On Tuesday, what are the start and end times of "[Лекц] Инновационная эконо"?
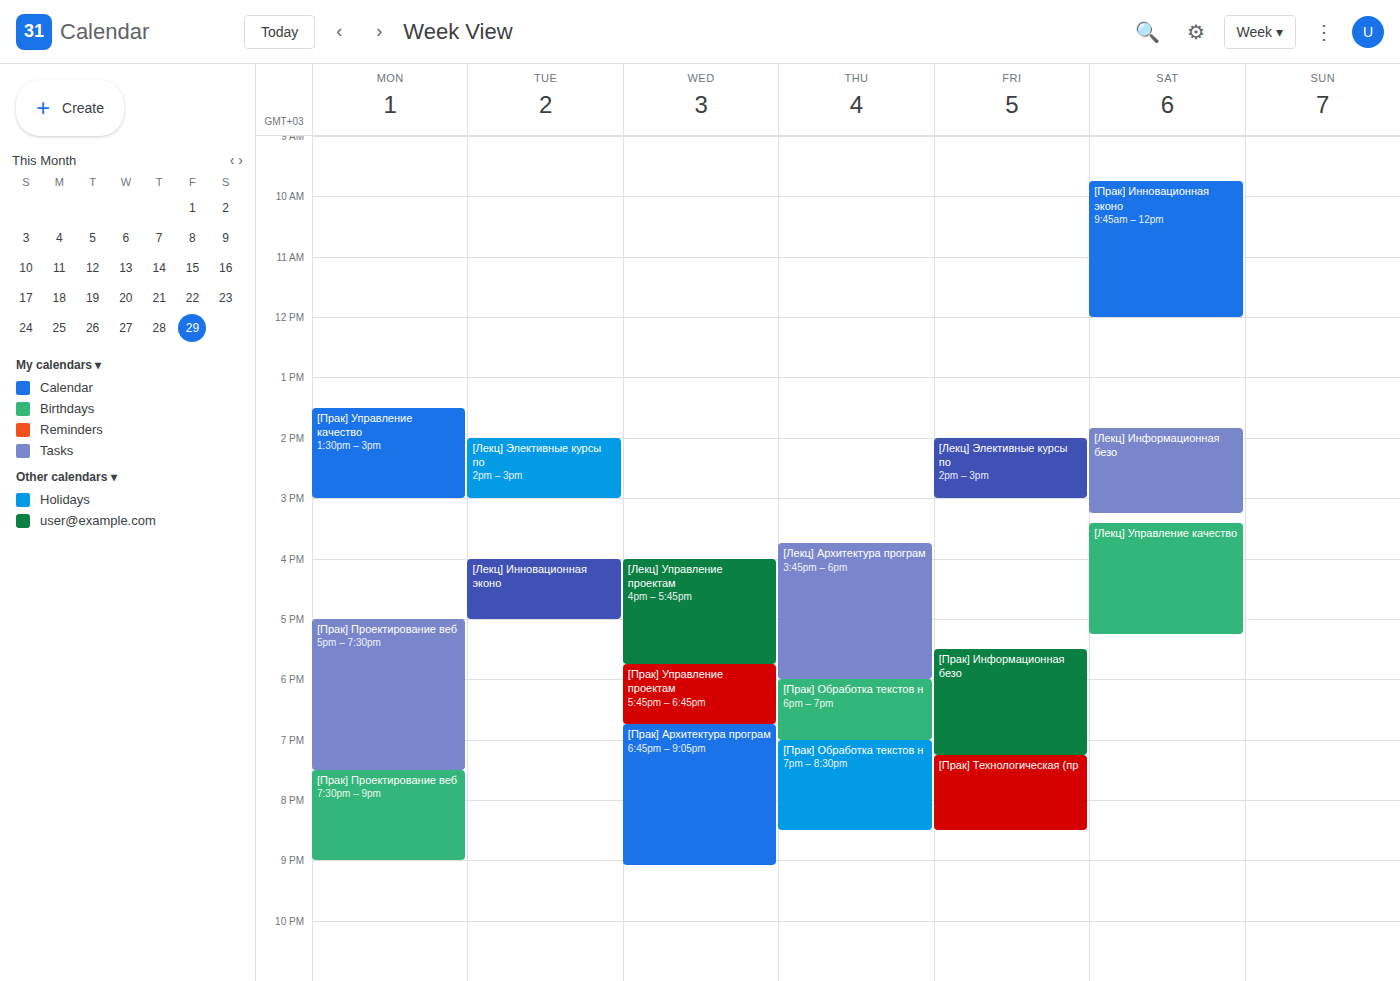
4:00 PM to 5:00 PM